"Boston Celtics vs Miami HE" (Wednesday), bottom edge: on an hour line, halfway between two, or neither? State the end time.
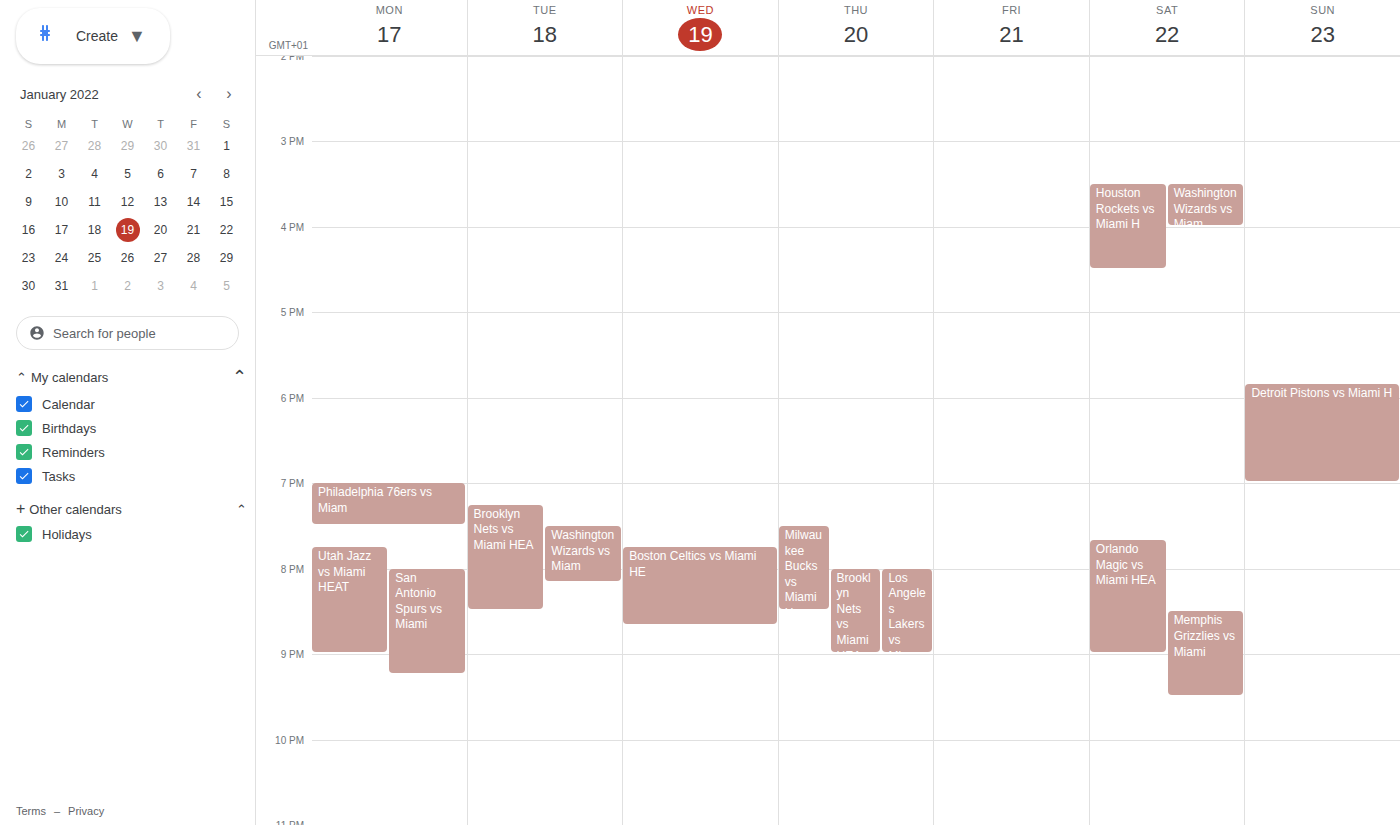
8:40 PM -- neither: 40 minutes below the 8 PM line and 20 minutes above the 9 PM line.